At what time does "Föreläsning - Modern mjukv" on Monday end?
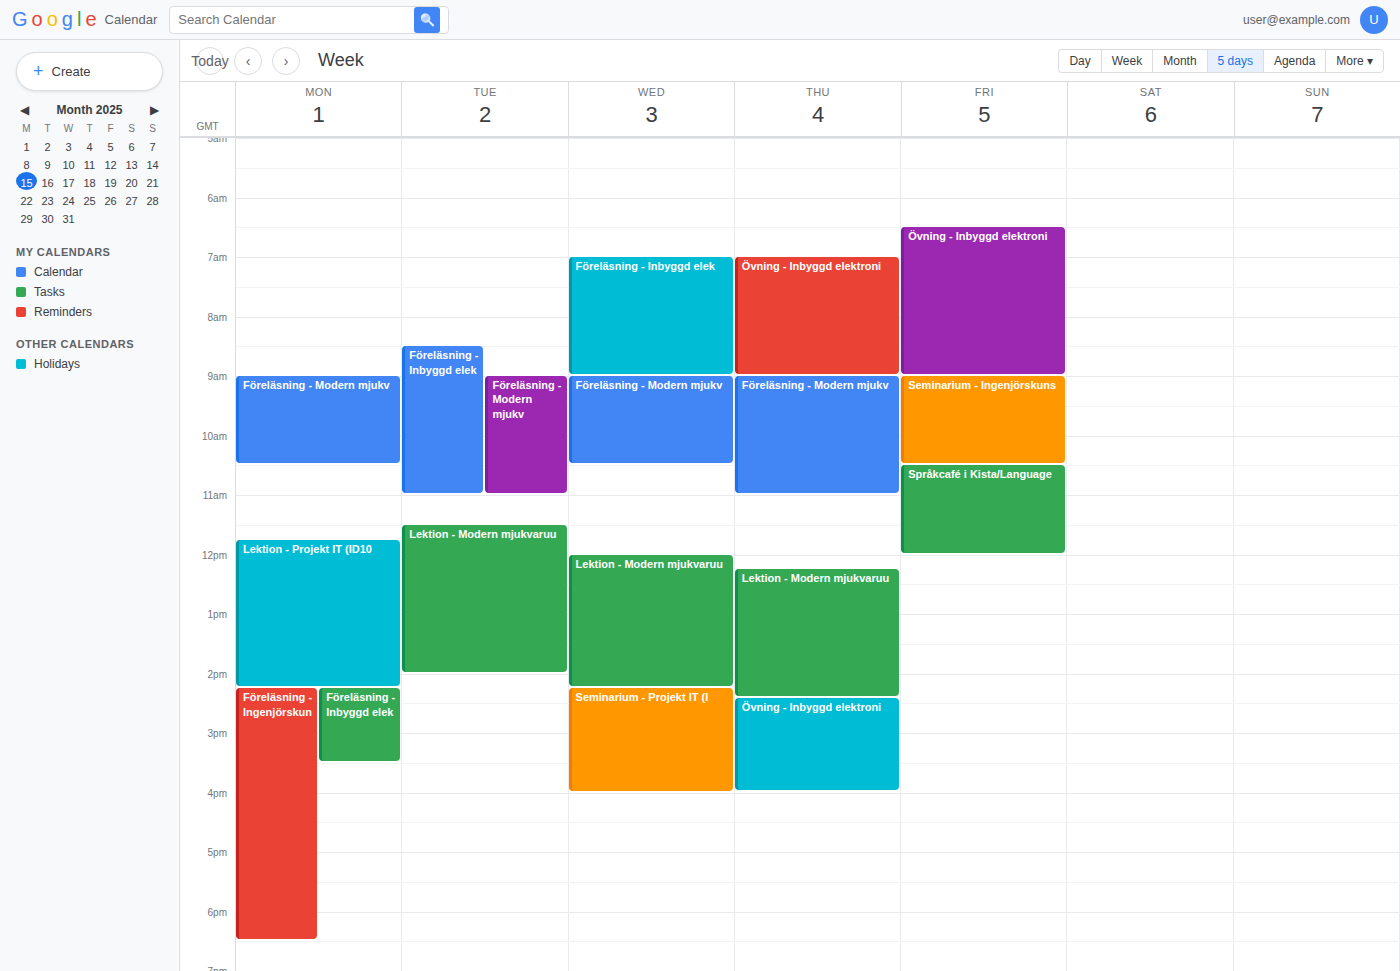
10:30 AM